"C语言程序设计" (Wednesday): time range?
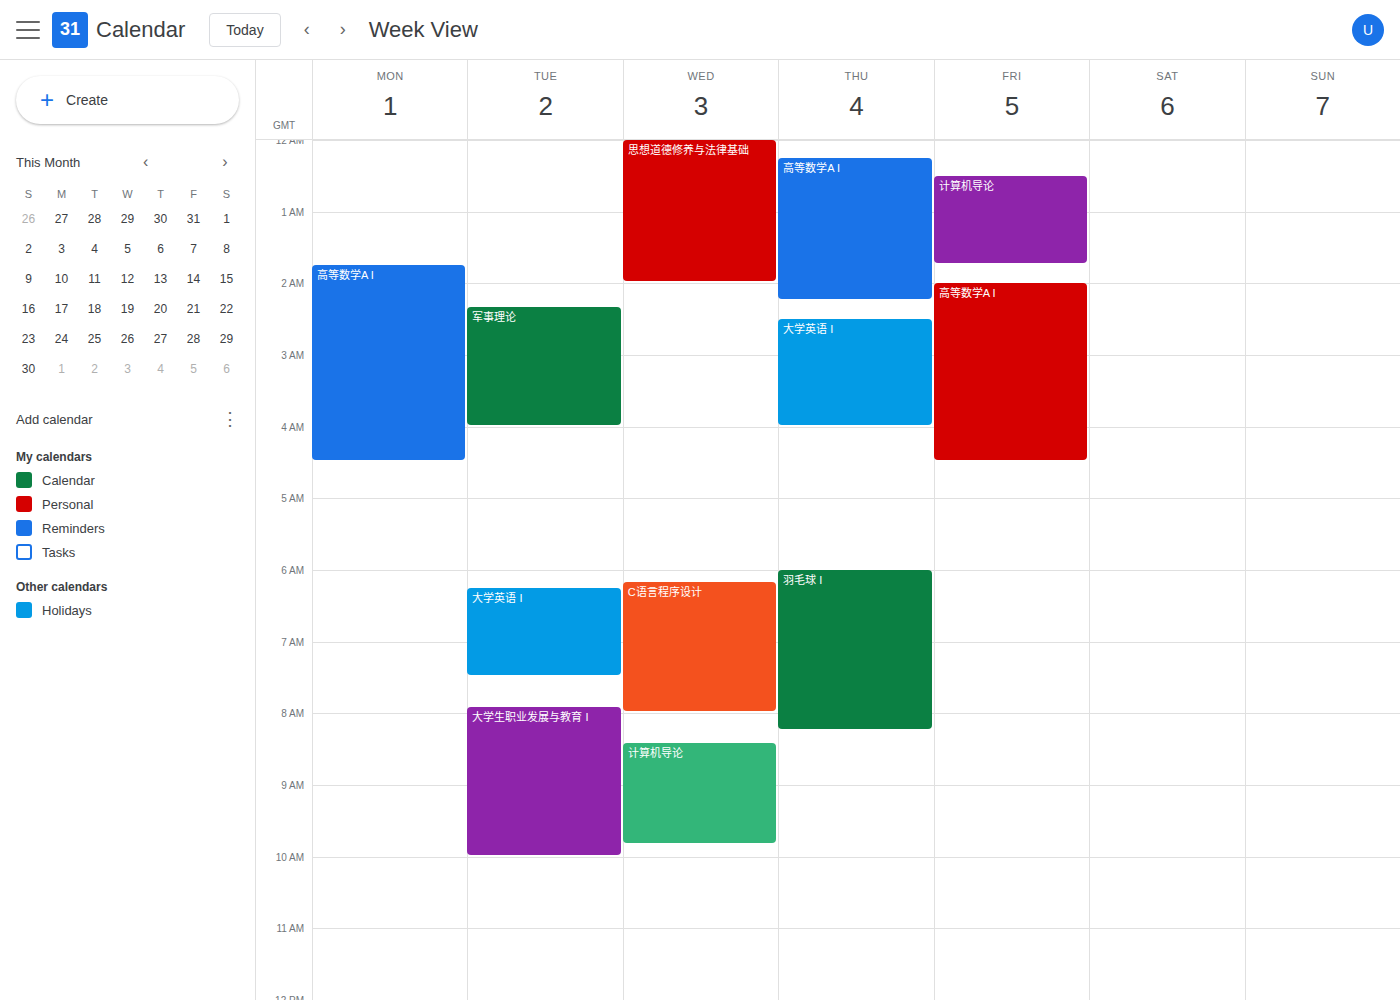
6:10 AM to 8:00 AM